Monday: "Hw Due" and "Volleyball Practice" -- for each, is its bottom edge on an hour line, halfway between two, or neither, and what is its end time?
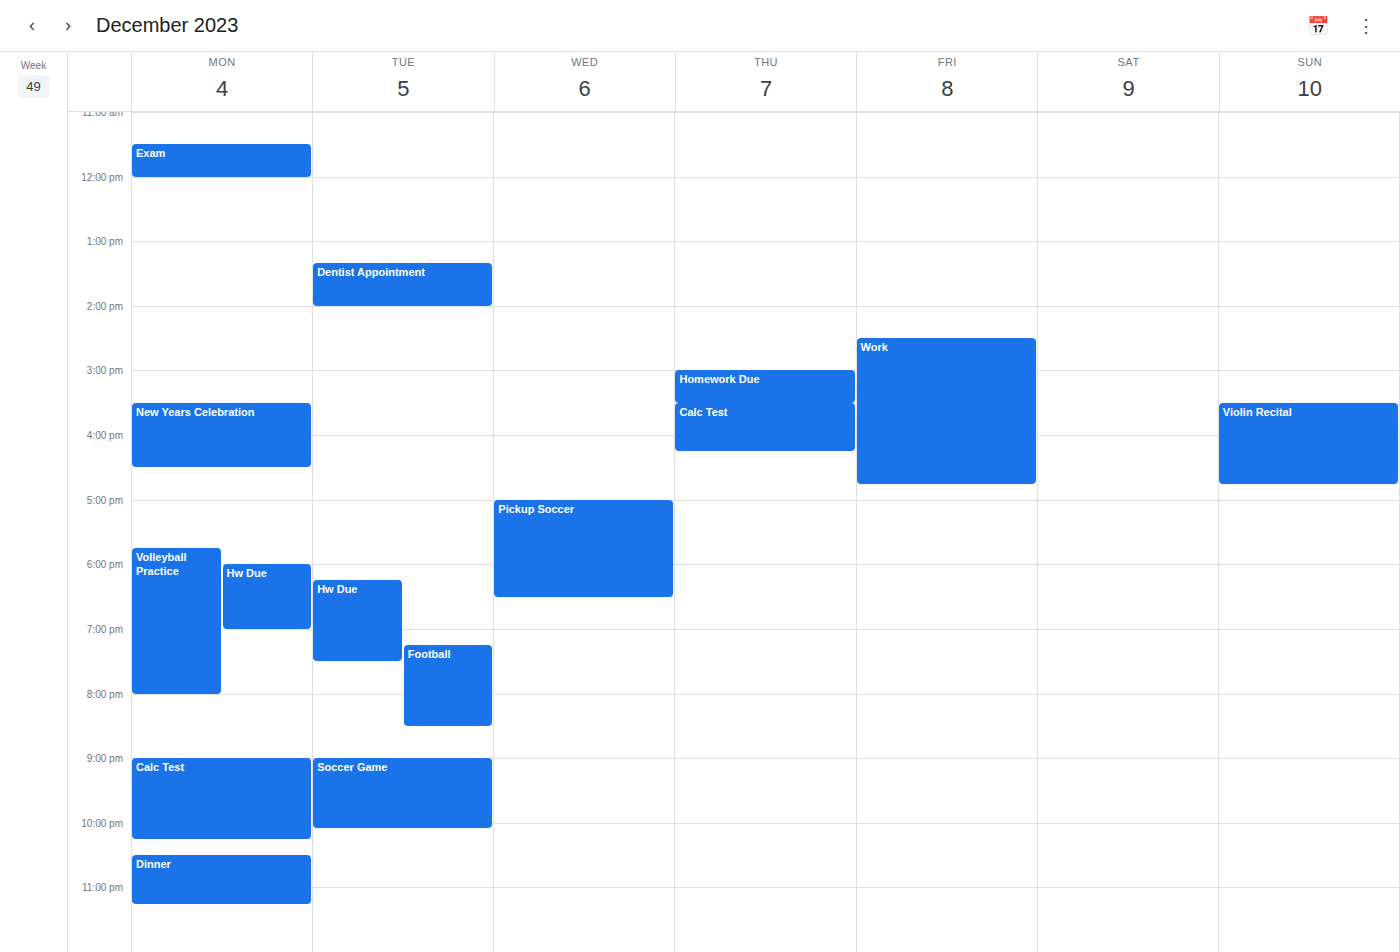
"Hw Due": 7:00 PM, exactly on the 7 PM line. "Volleyball Practice": 8:00 PM, exactly on the 8 PM line.